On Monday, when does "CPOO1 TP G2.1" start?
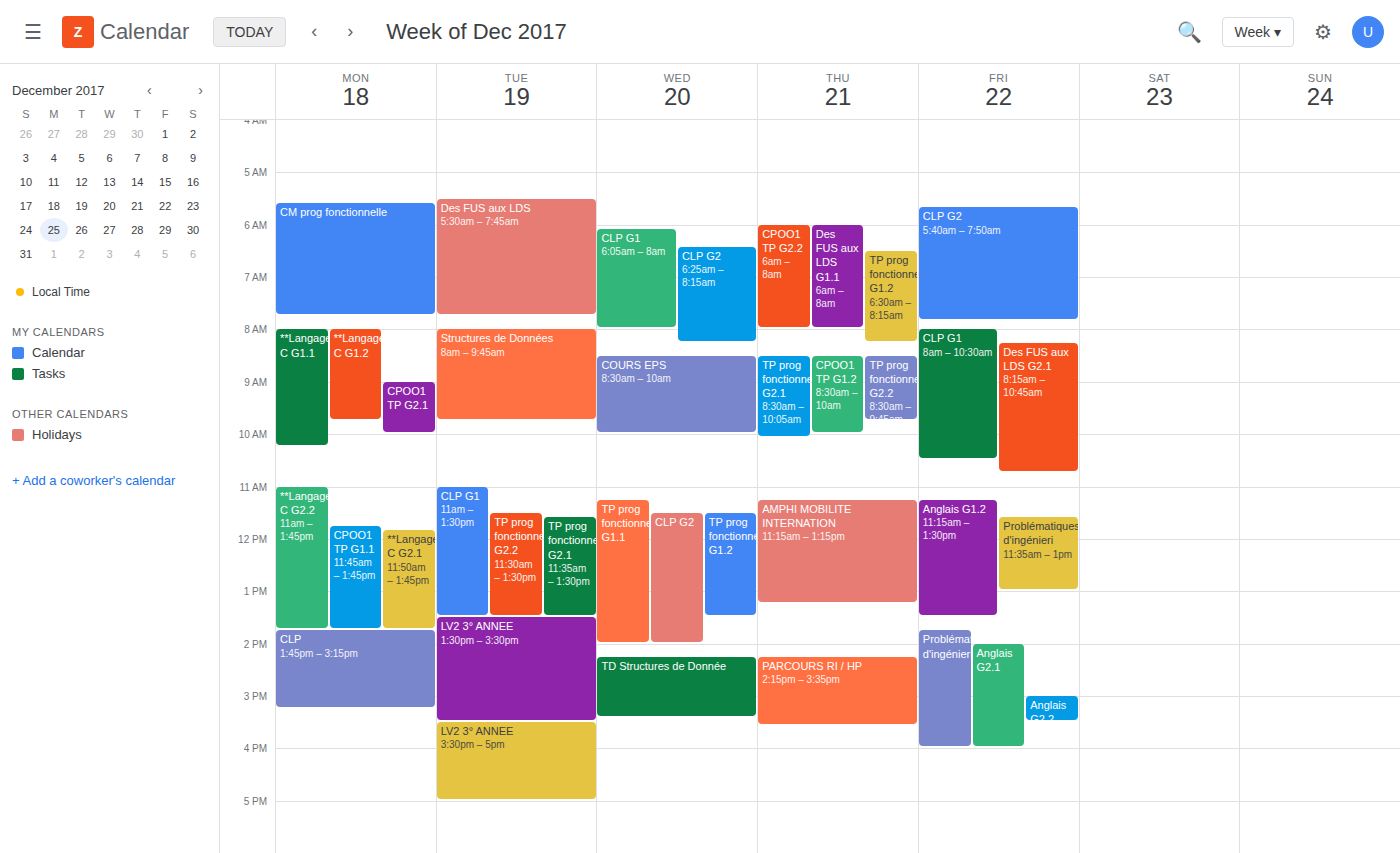
9:00 AM